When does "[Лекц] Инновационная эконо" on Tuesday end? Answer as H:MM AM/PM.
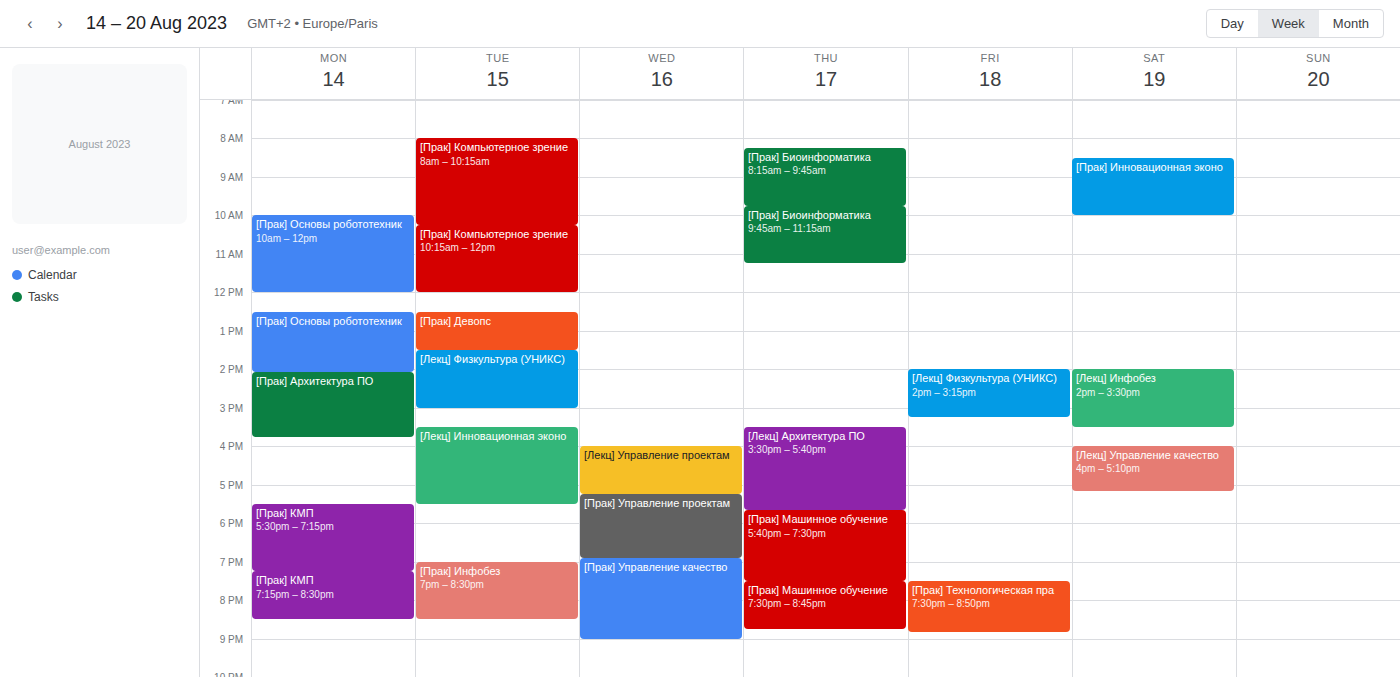
5:30 PM